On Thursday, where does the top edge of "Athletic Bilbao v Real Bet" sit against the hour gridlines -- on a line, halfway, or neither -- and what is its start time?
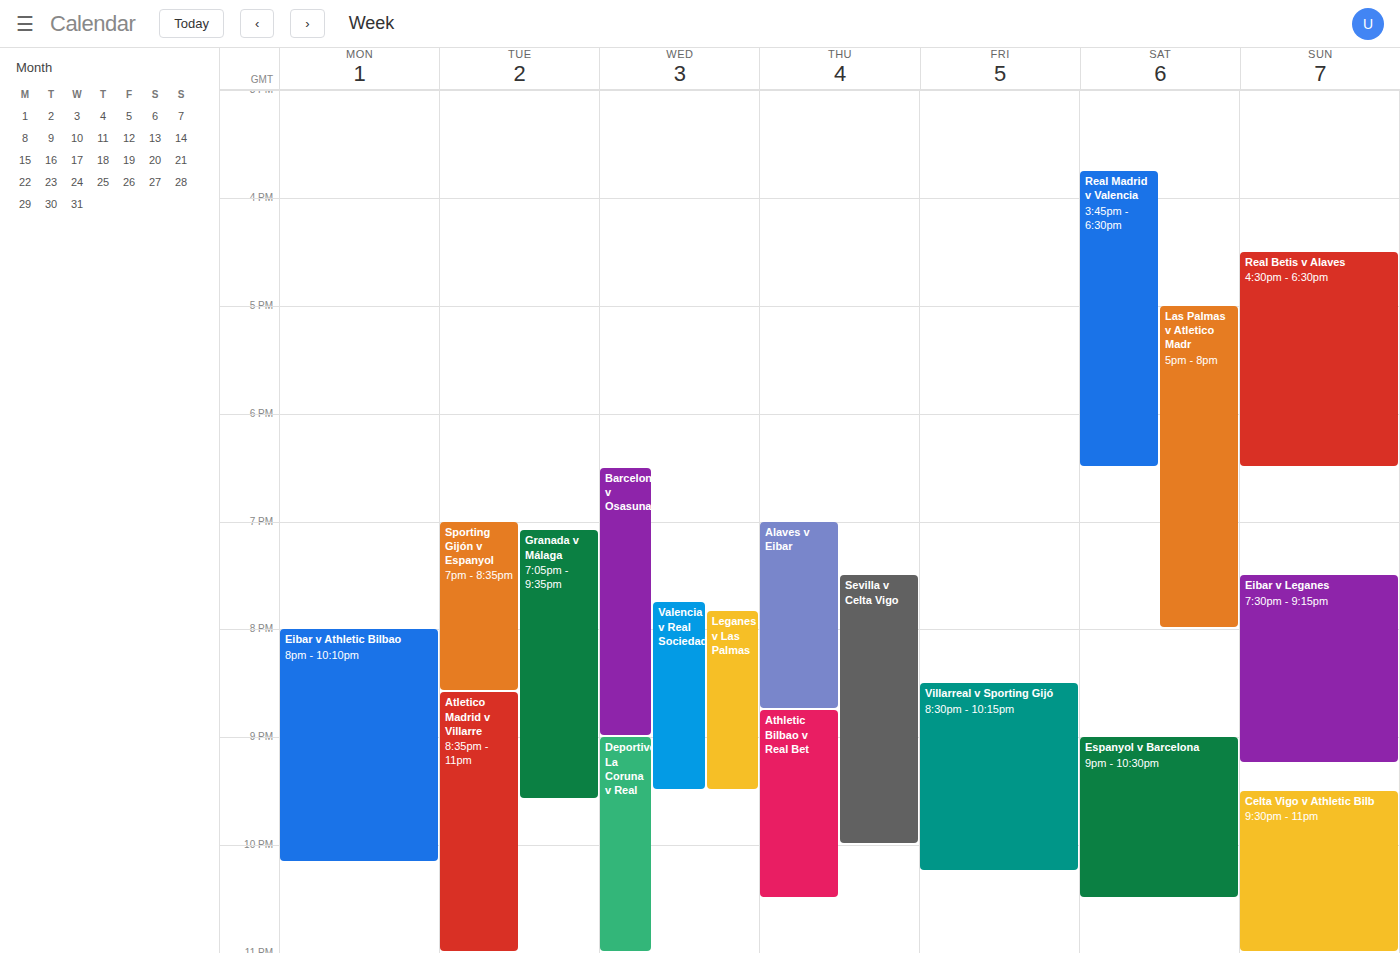
8:45 PM -- neither: three quarters of the way from the 8 PM line to the 9 PM line.